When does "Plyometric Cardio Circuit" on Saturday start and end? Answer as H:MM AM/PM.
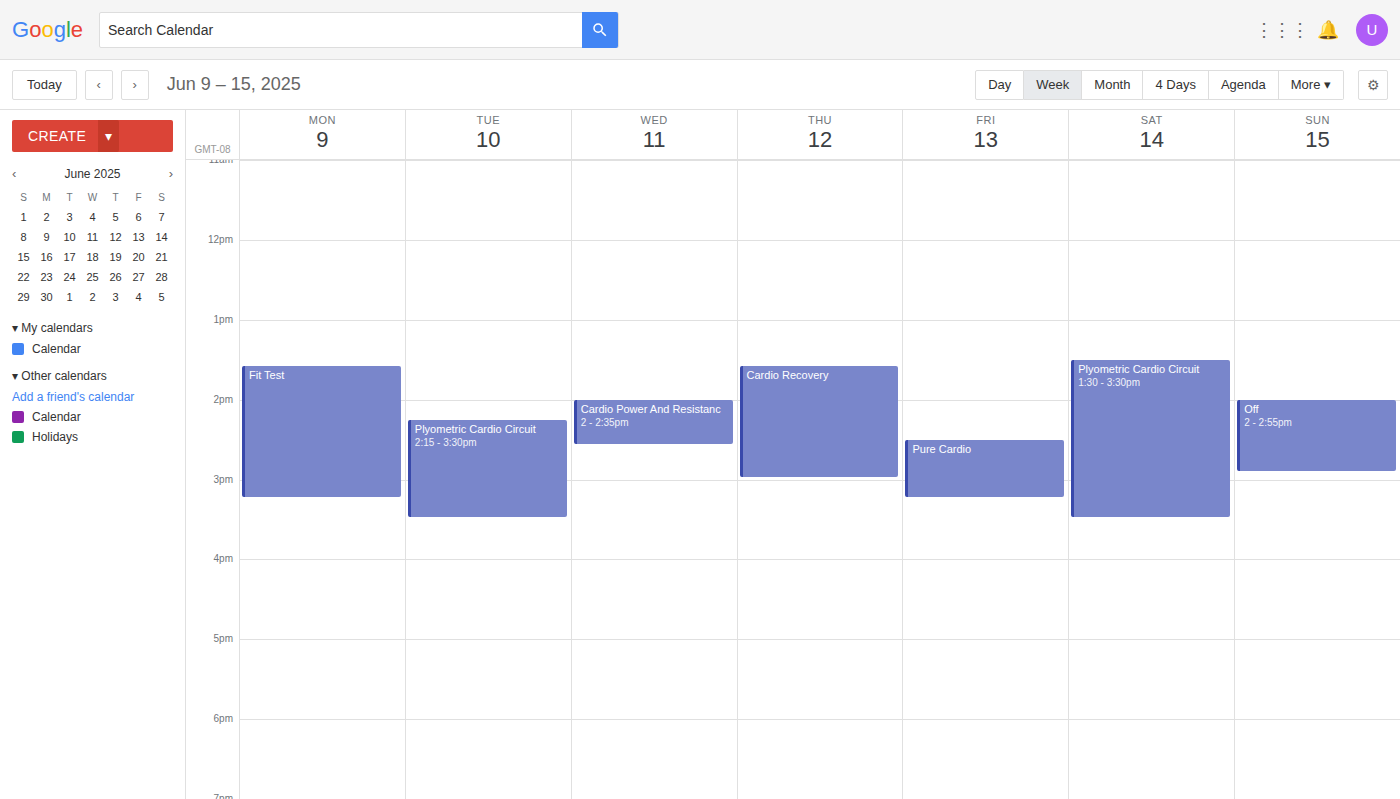
1:30 PM to 3:30 PM